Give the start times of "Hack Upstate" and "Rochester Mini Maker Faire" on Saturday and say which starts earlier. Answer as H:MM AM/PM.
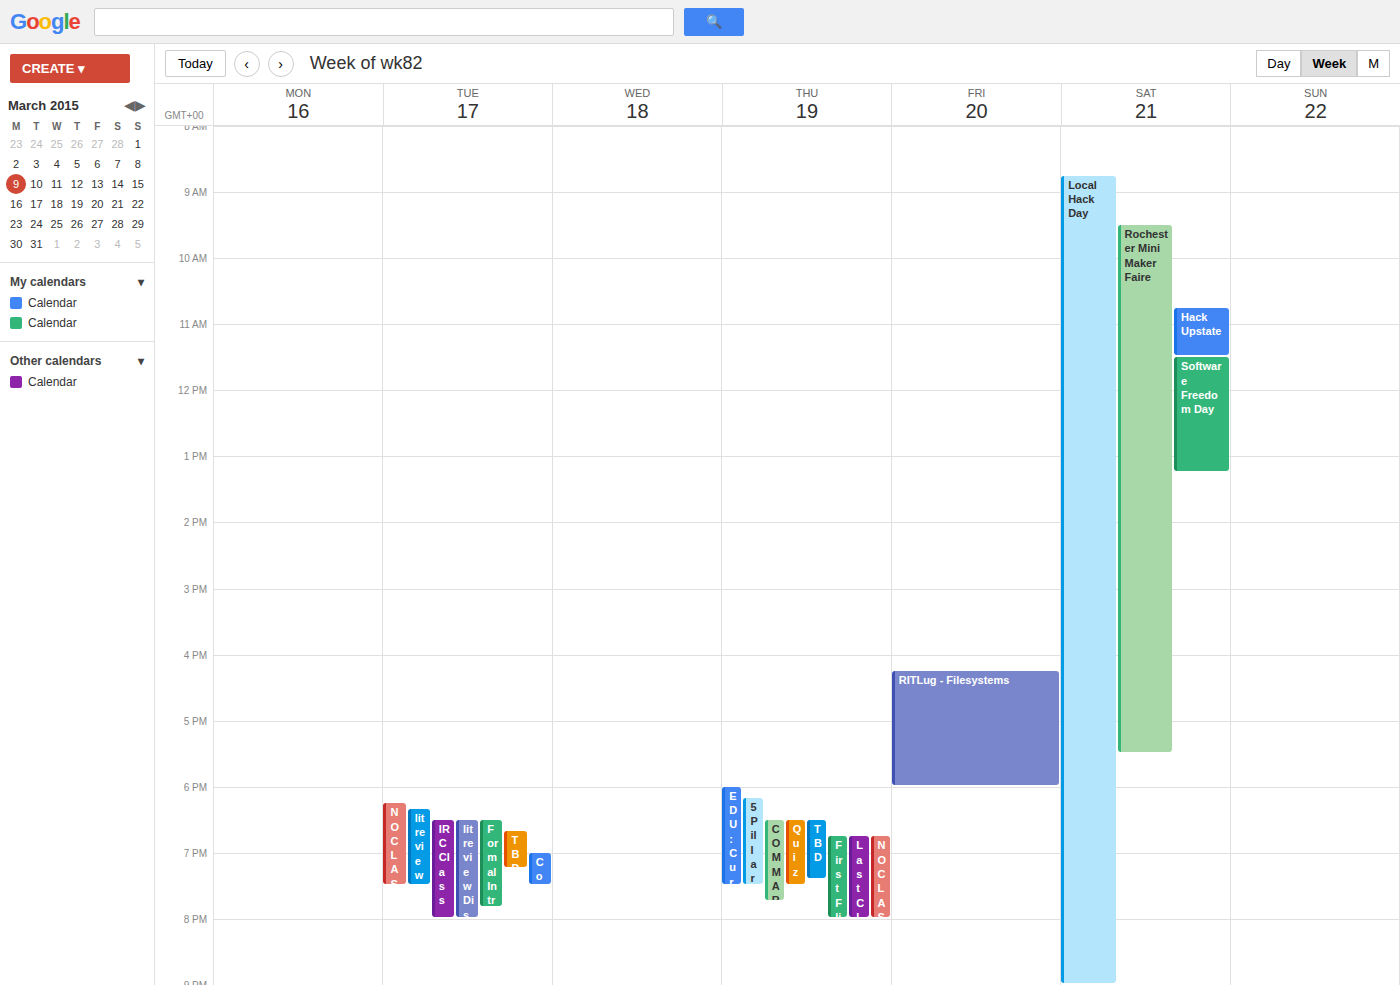
"Rochester Mini Maker Faire" 9:30 AM; "Hack Upstate" 10:45 AM.